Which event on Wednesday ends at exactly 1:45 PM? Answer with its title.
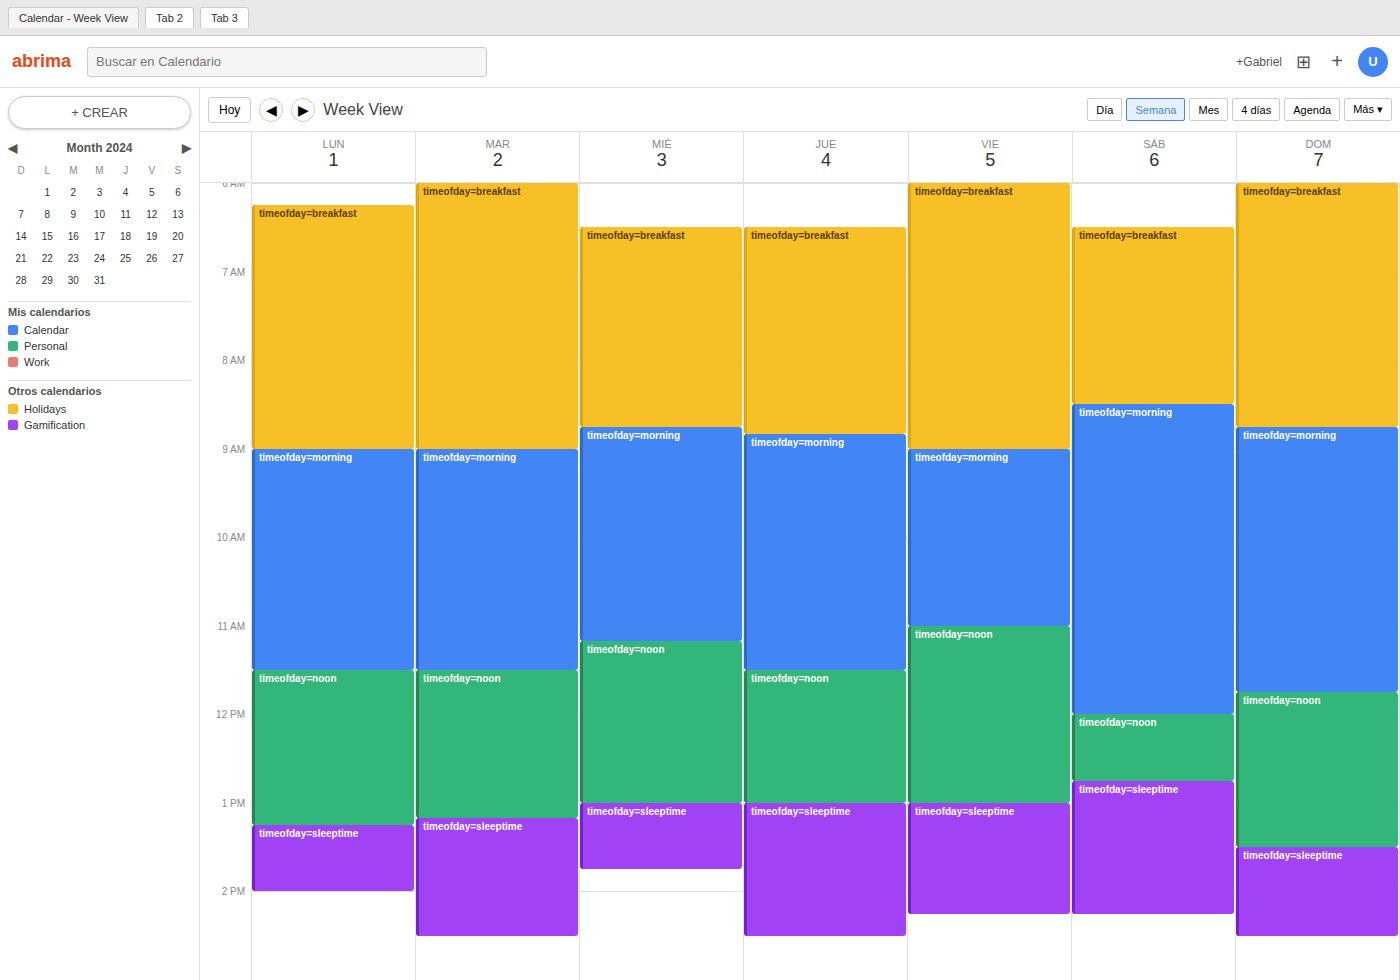
"timeofday=sleeptime"